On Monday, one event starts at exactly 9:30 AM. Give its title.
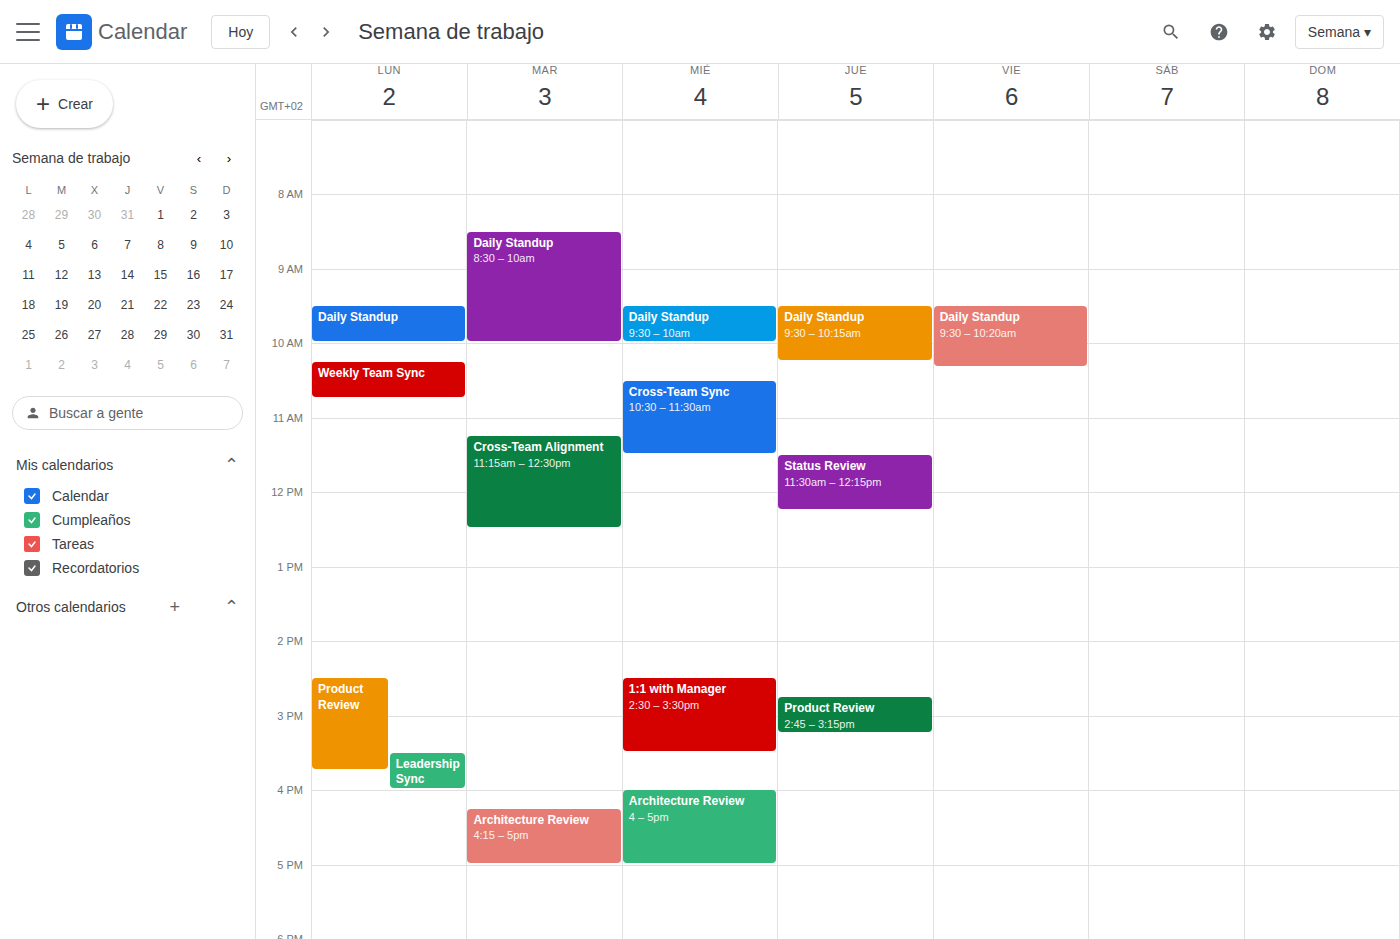
"Daily Standup"